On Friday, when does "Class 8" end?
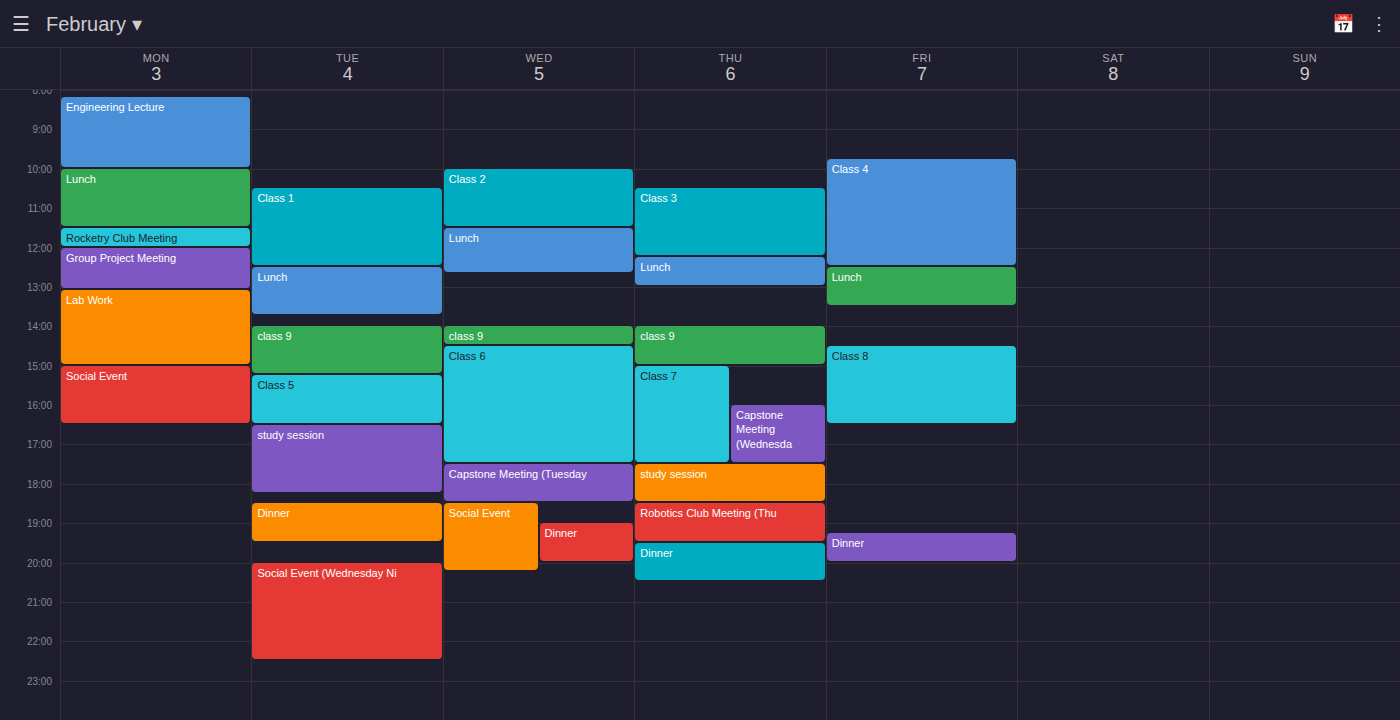
16:30